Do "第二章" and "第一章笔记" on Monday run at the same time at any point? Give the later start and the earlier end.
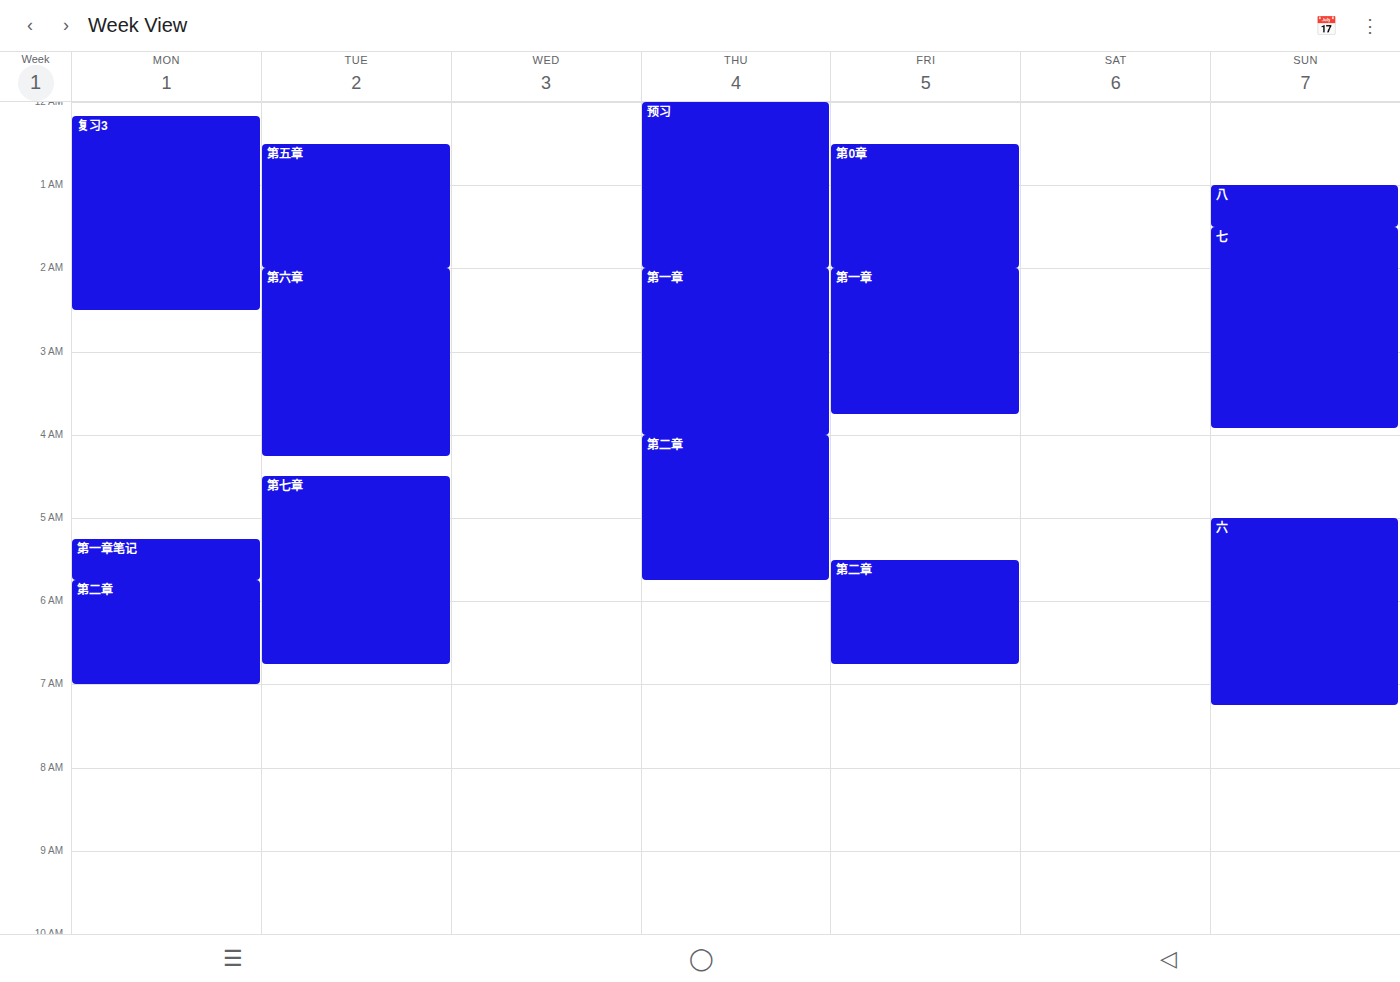
"第一章笔记" ends at 5:45 AM, exactly when "第二章" starts -- they touch but do not overlap.